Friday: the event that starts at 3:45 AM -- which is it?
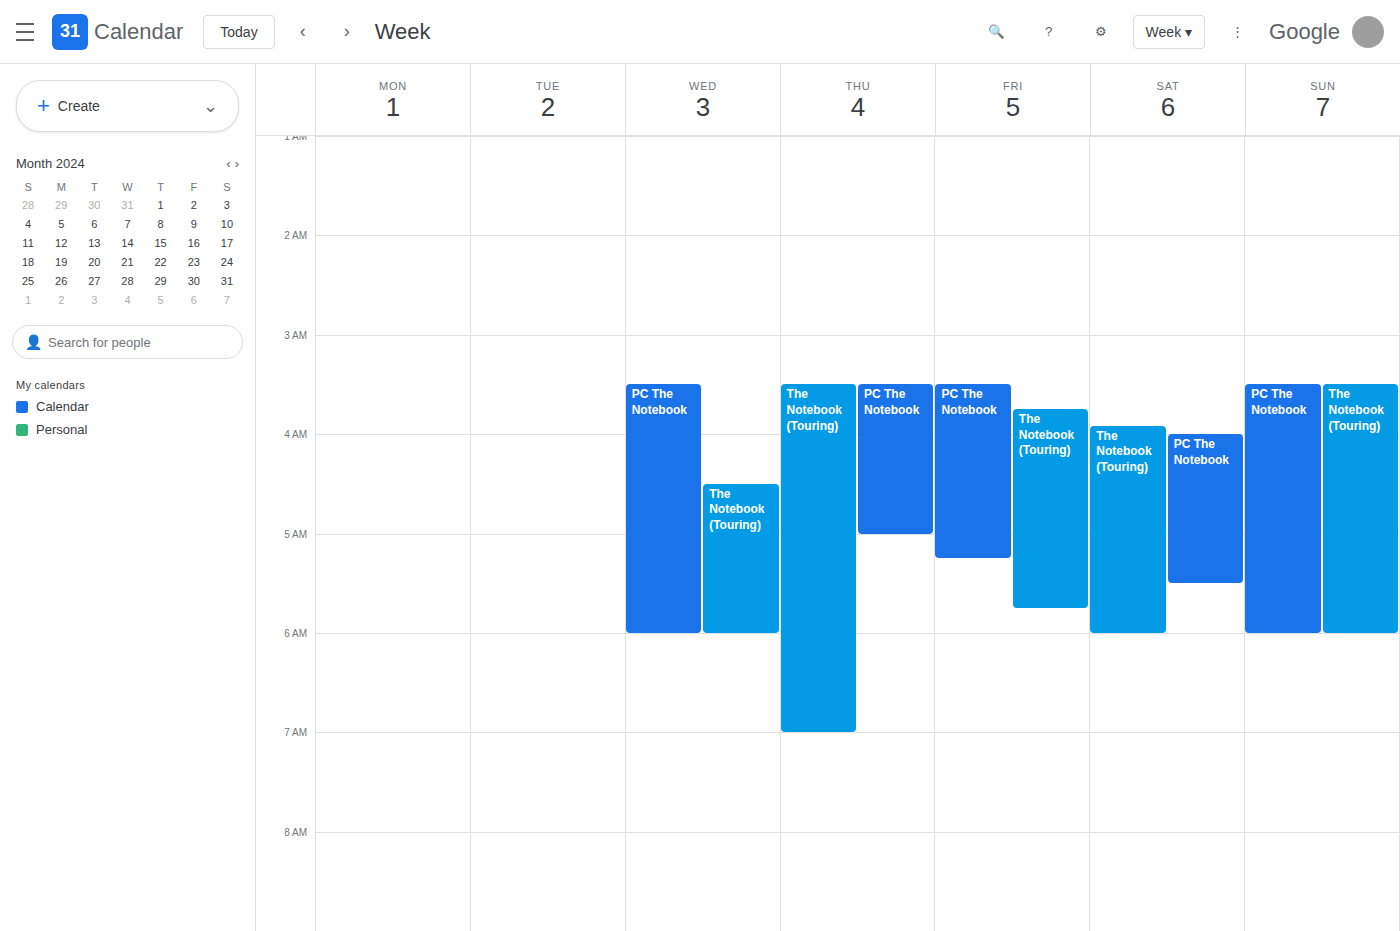
"The Notebook (Touring)"